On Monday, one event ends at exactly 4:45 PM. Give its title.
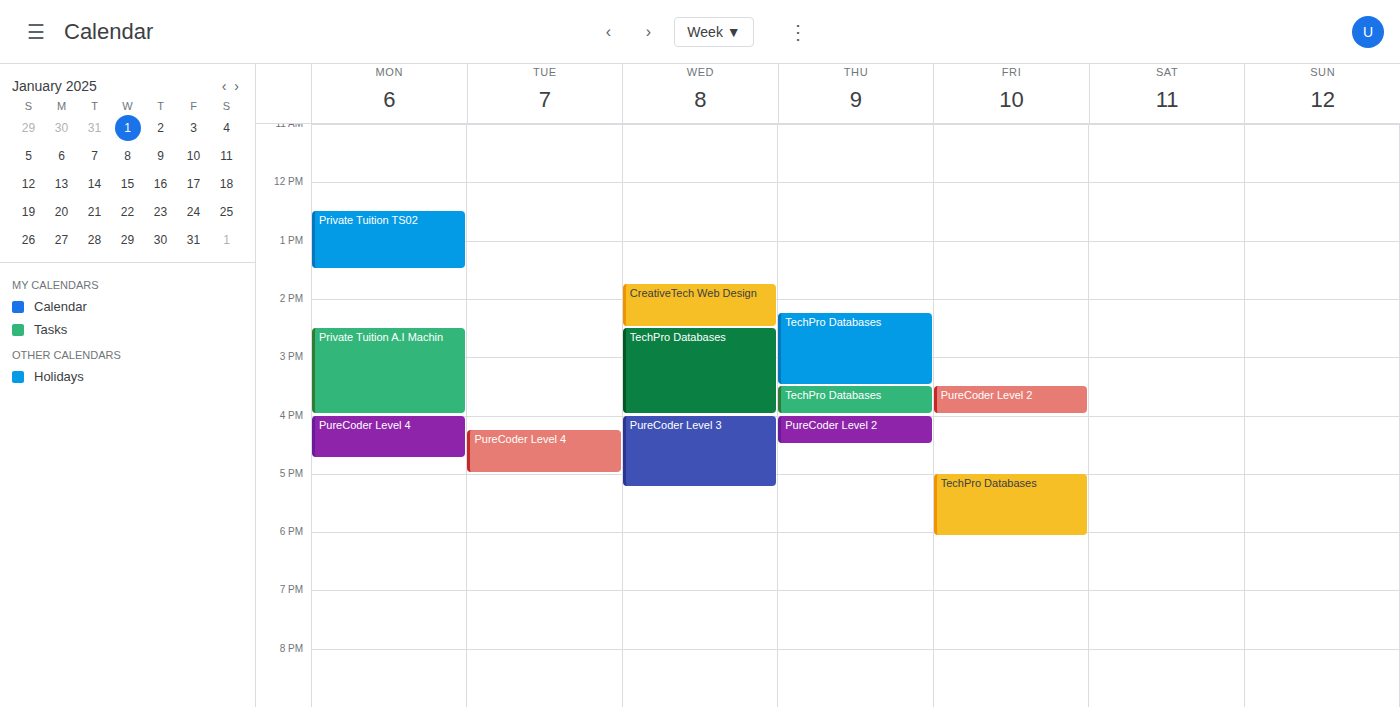
"PureCoder Level 4"